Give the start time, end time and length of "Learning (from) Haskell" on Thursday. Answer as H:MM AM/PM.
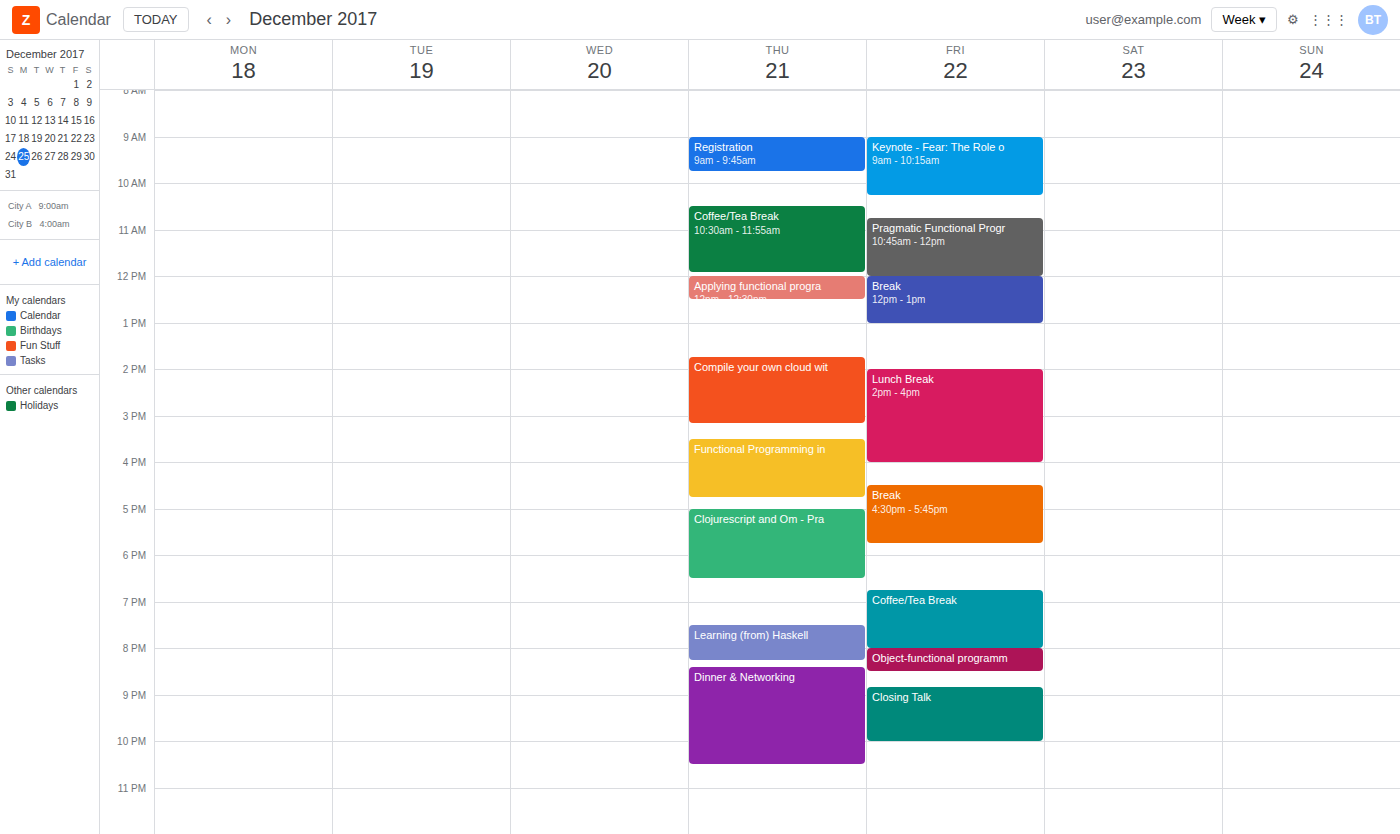
7:30 PM to 8:15 PM, 45 minutes